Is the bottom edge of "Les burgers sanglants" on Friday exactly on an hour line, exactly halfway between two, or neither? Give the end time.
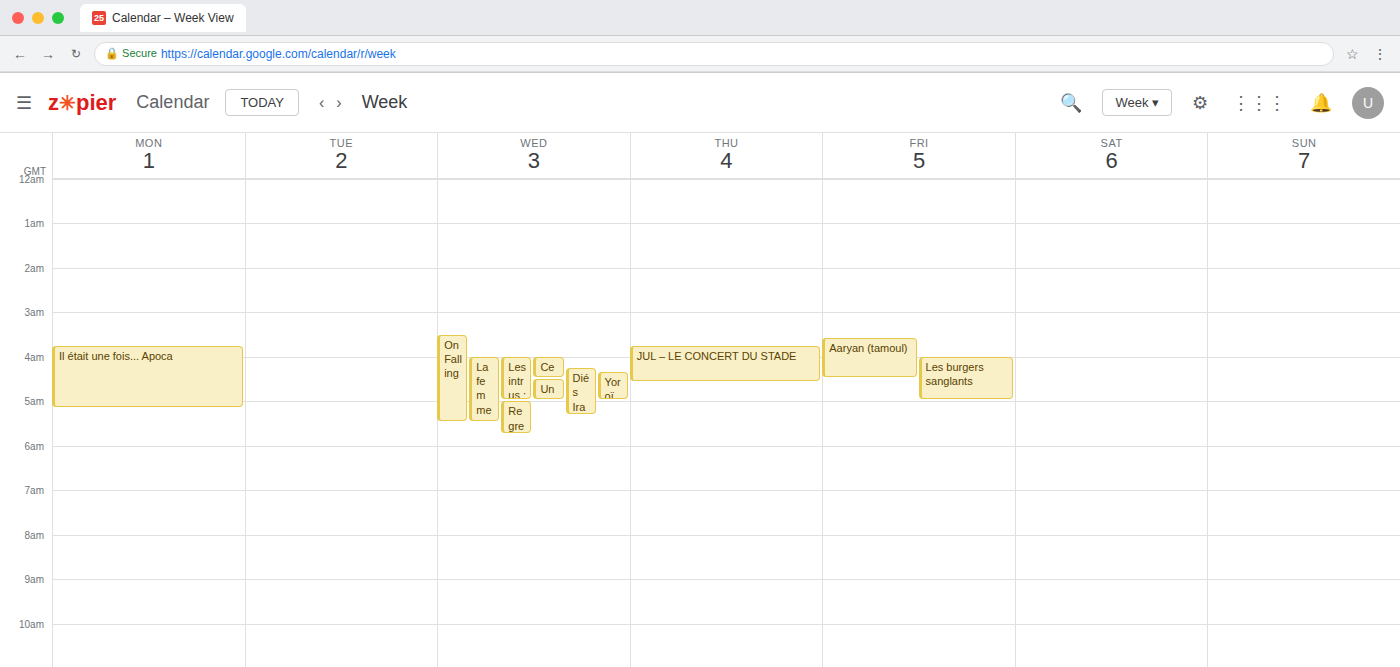
5:00 AM -- exactly on the 5 AM line.